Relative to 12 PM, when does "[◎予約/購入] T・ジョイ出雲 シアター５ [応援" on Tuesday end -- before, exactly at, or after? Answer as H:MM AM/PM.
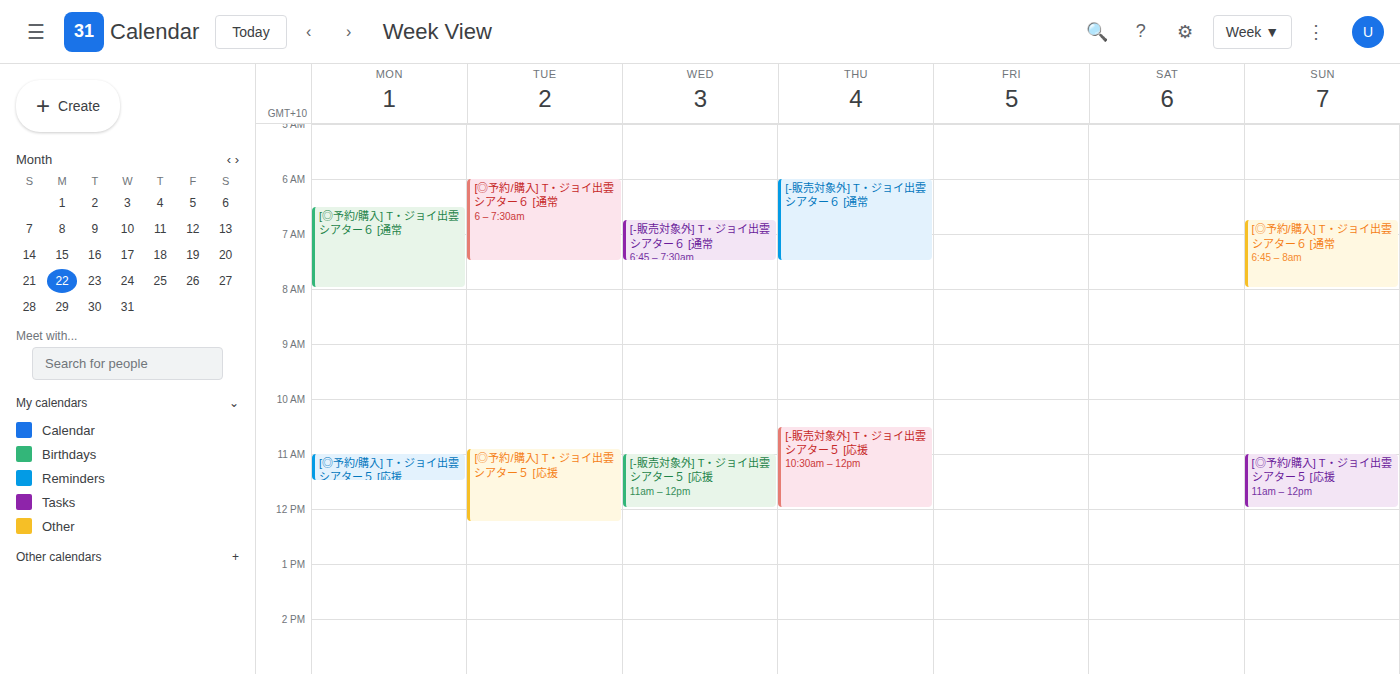
12:15 PM -- after 12 PM, 15 minutes below the 12 PM line.